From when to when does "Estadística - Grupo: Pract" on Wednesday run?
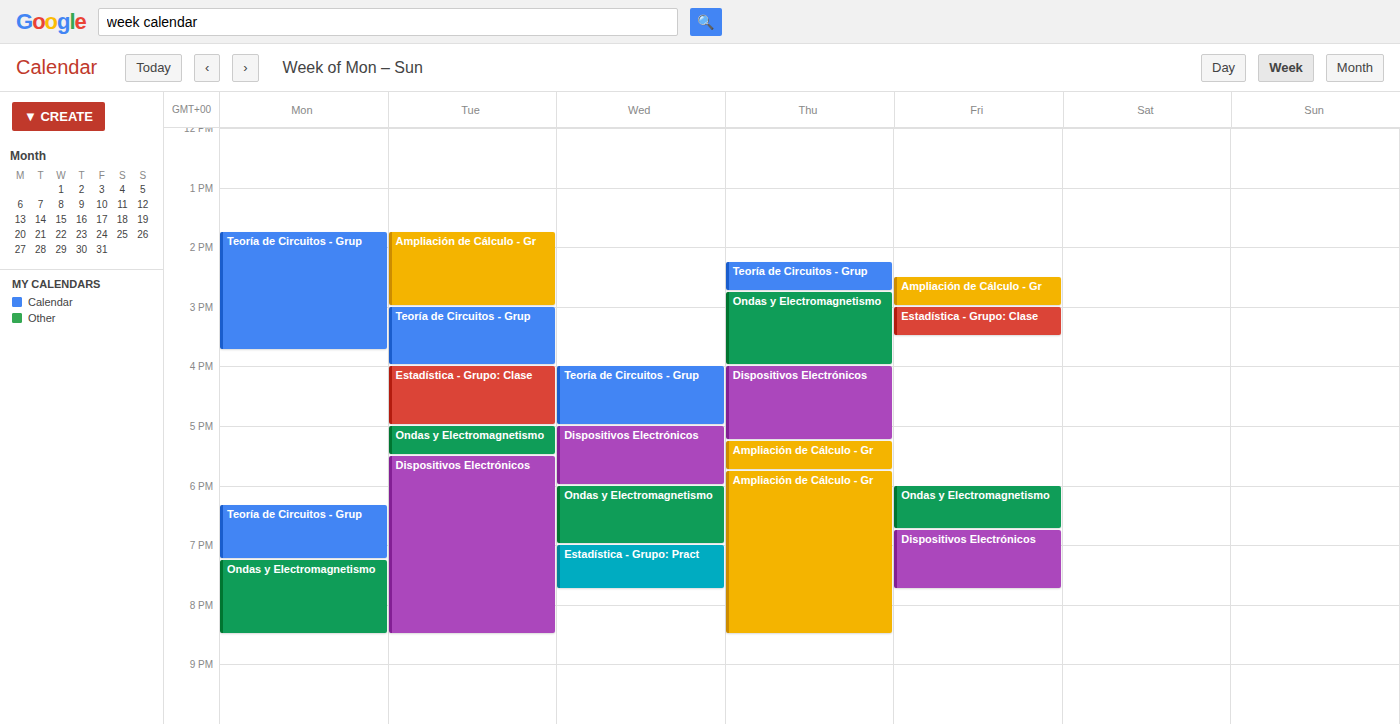
7:00 PM to 7:45 PM